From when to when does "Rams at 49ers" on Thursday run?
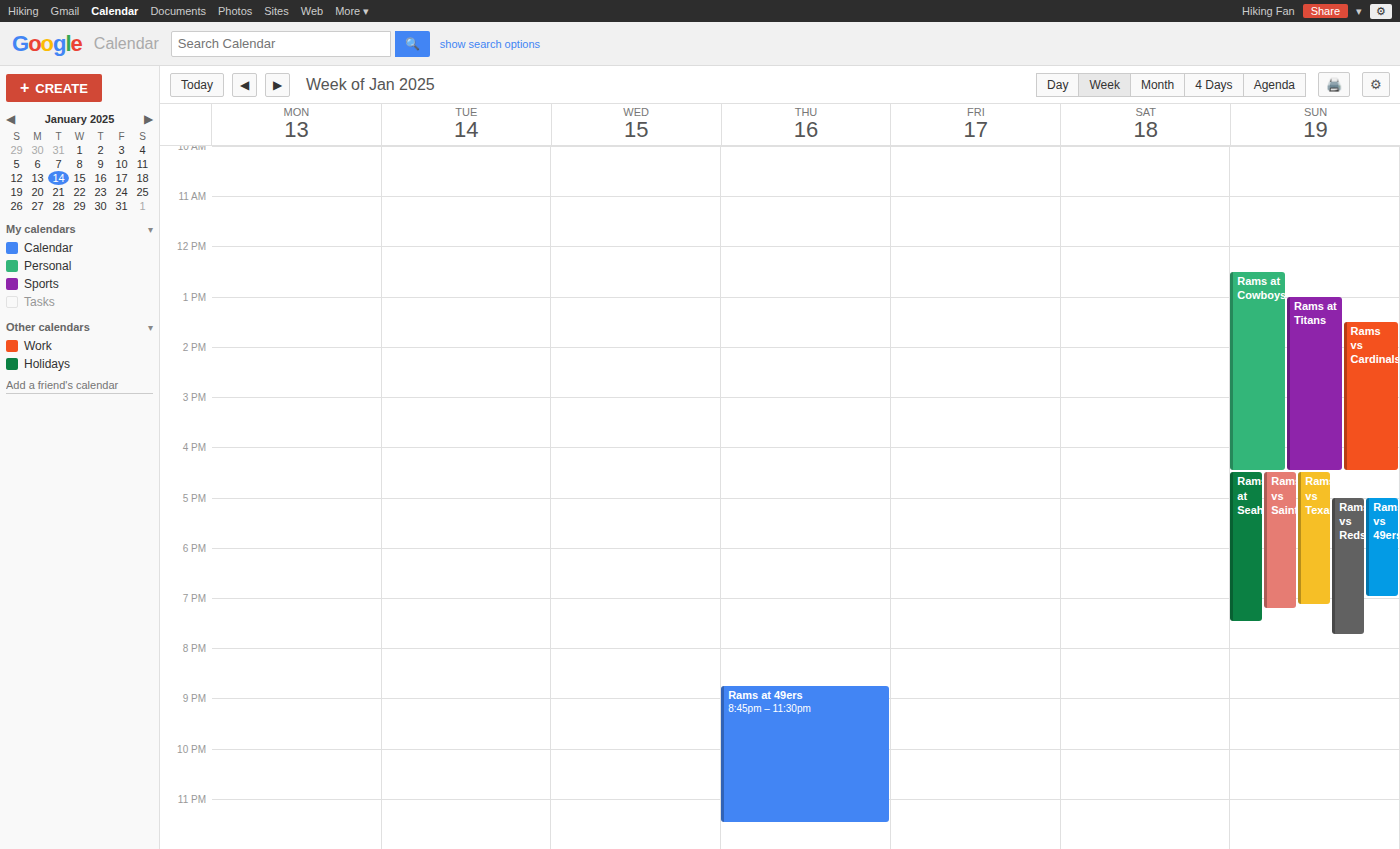
8:45 PM to 11:30 PM